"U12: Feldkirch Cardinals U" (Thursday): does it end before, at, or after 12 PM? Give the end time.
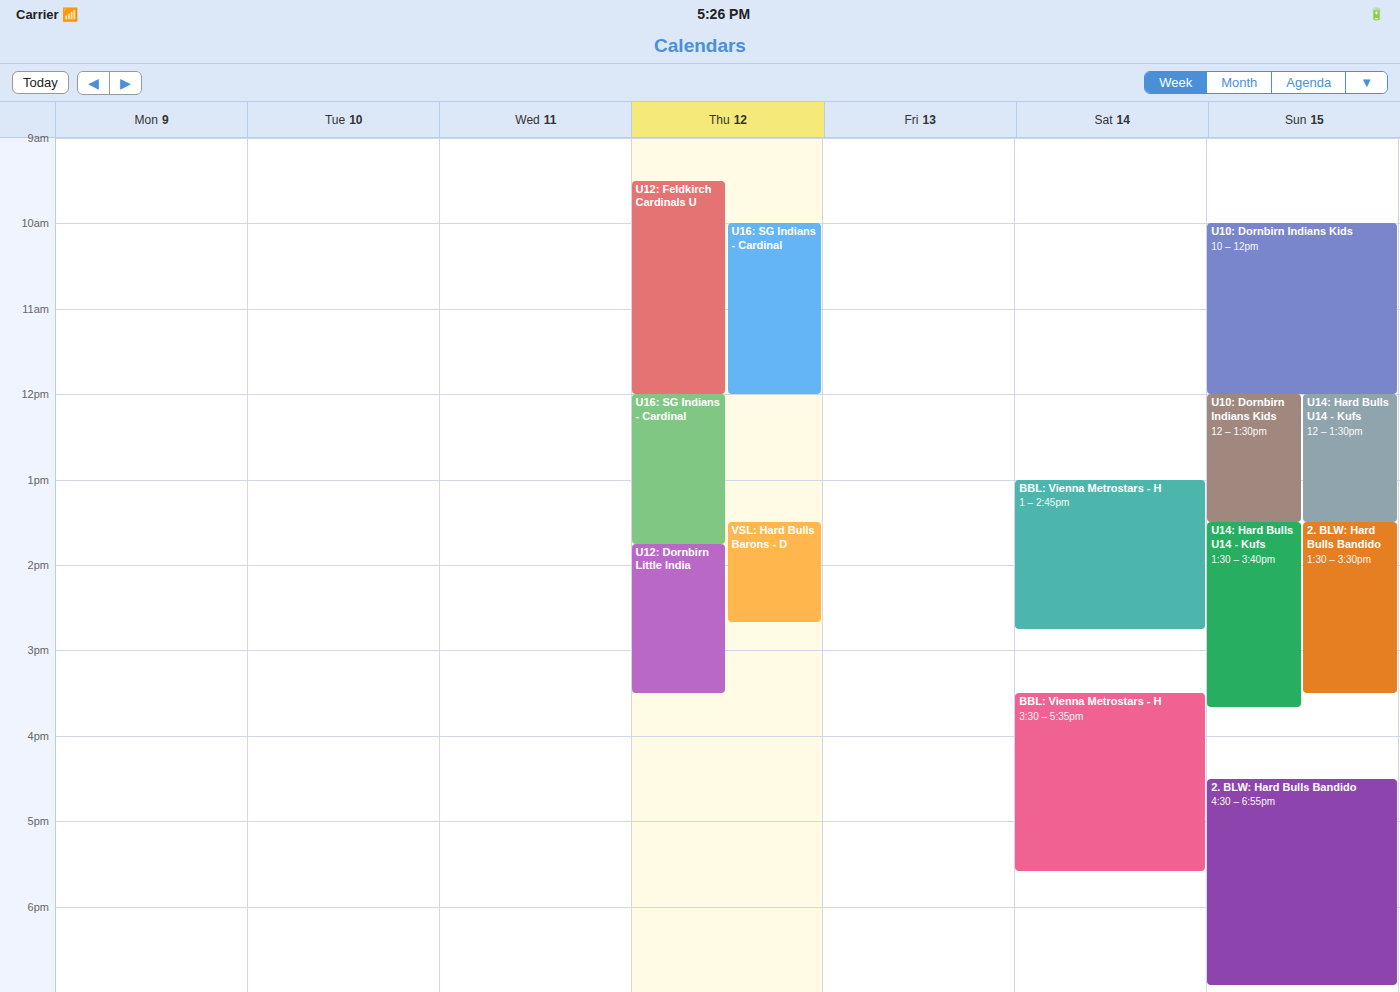
12:00 PM -- exactly at 12 PM, on the 12 PM line.